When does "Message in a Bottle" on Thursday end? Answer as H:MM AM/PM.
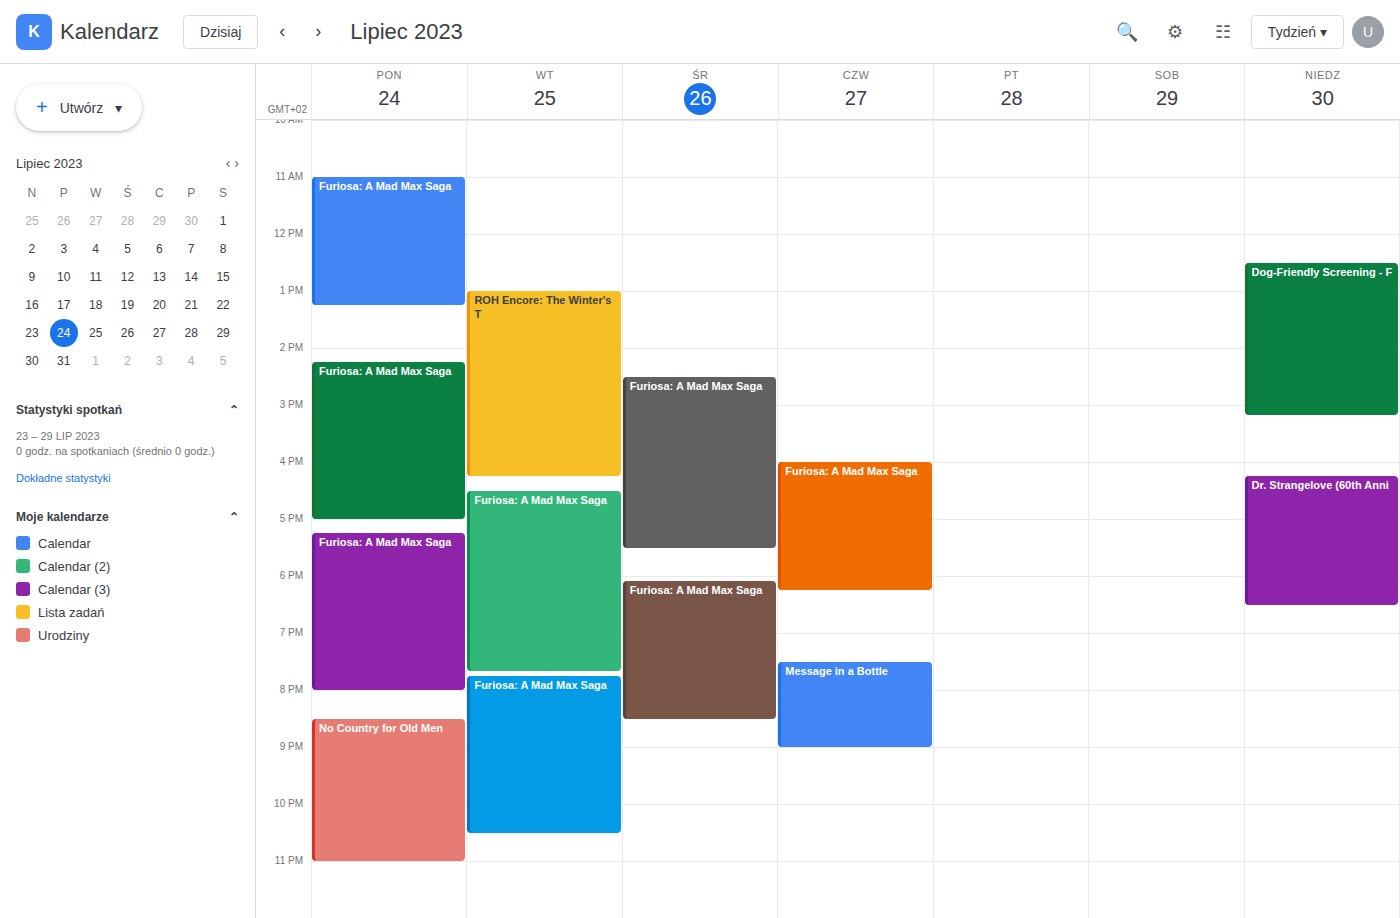
9:00 PM